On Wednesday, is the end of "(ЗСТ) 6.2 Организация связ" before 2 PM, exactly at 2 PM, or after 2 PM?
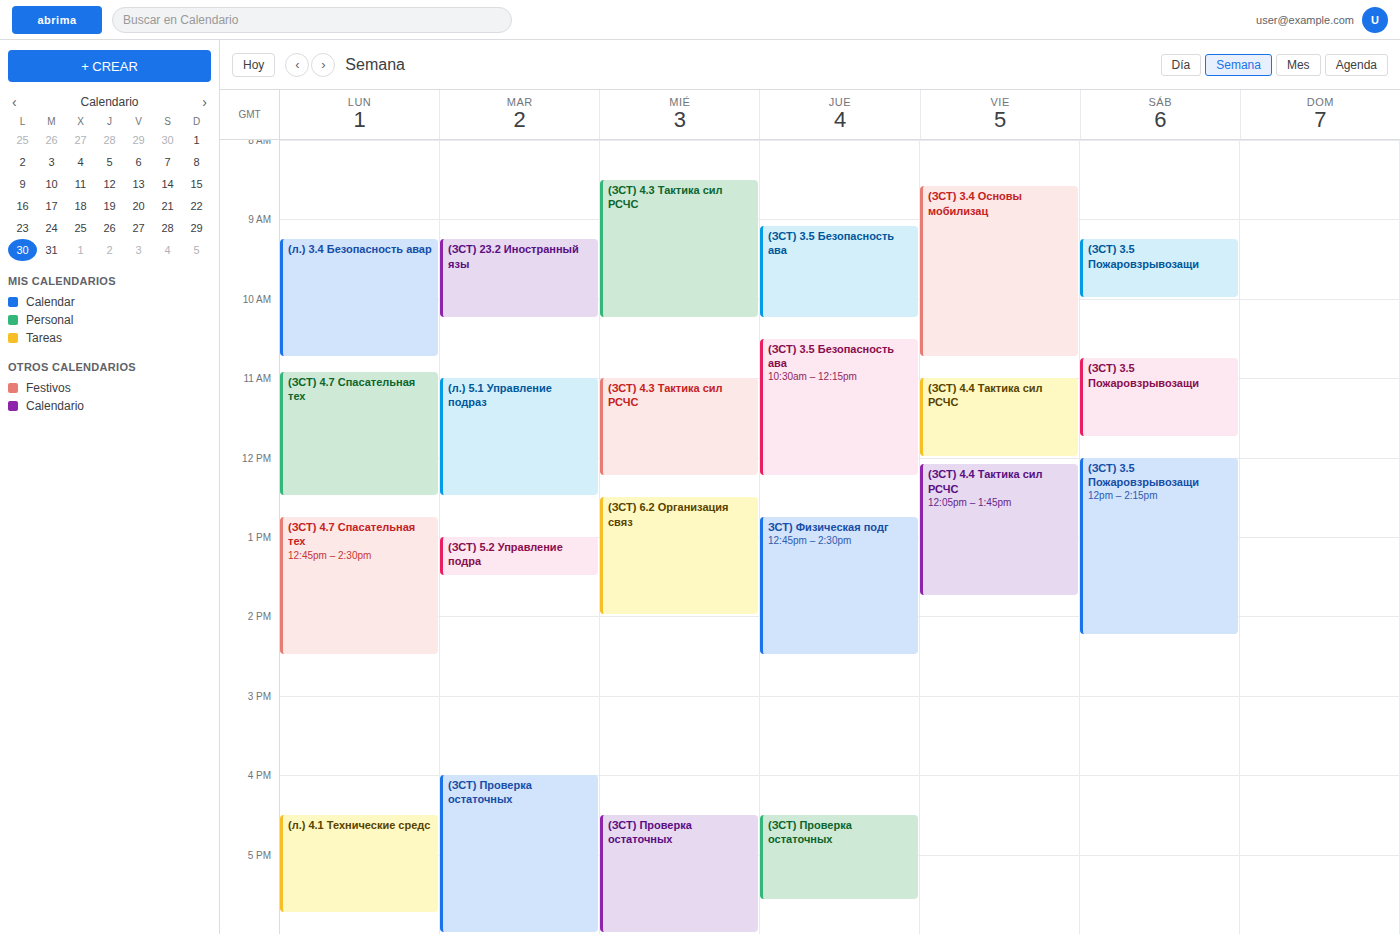
2:00 PM -- exactly at 2 PM, on the 2 PM line.